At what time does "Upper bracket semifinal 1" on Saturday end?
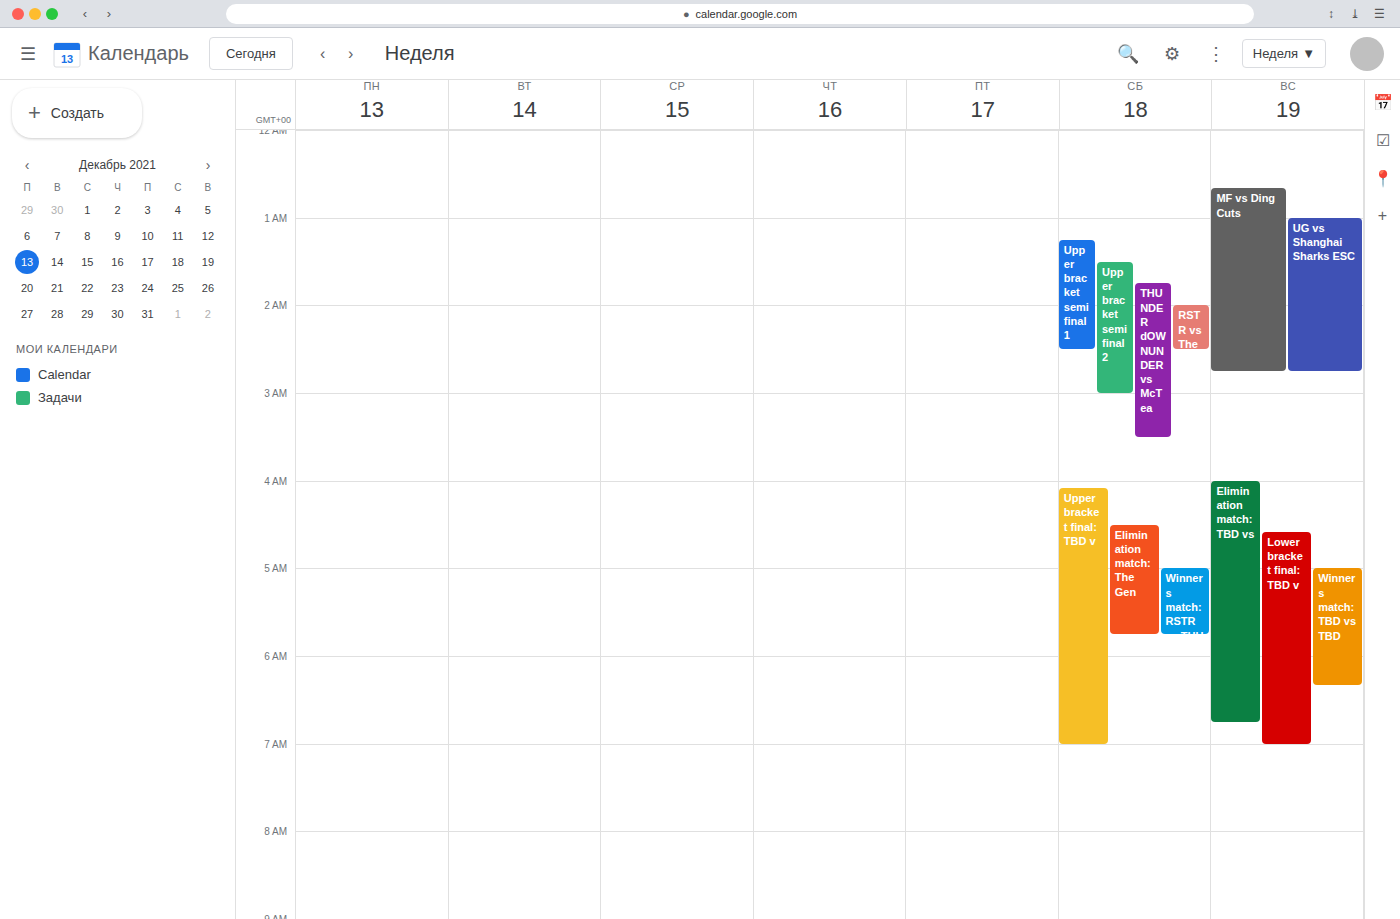
02:30